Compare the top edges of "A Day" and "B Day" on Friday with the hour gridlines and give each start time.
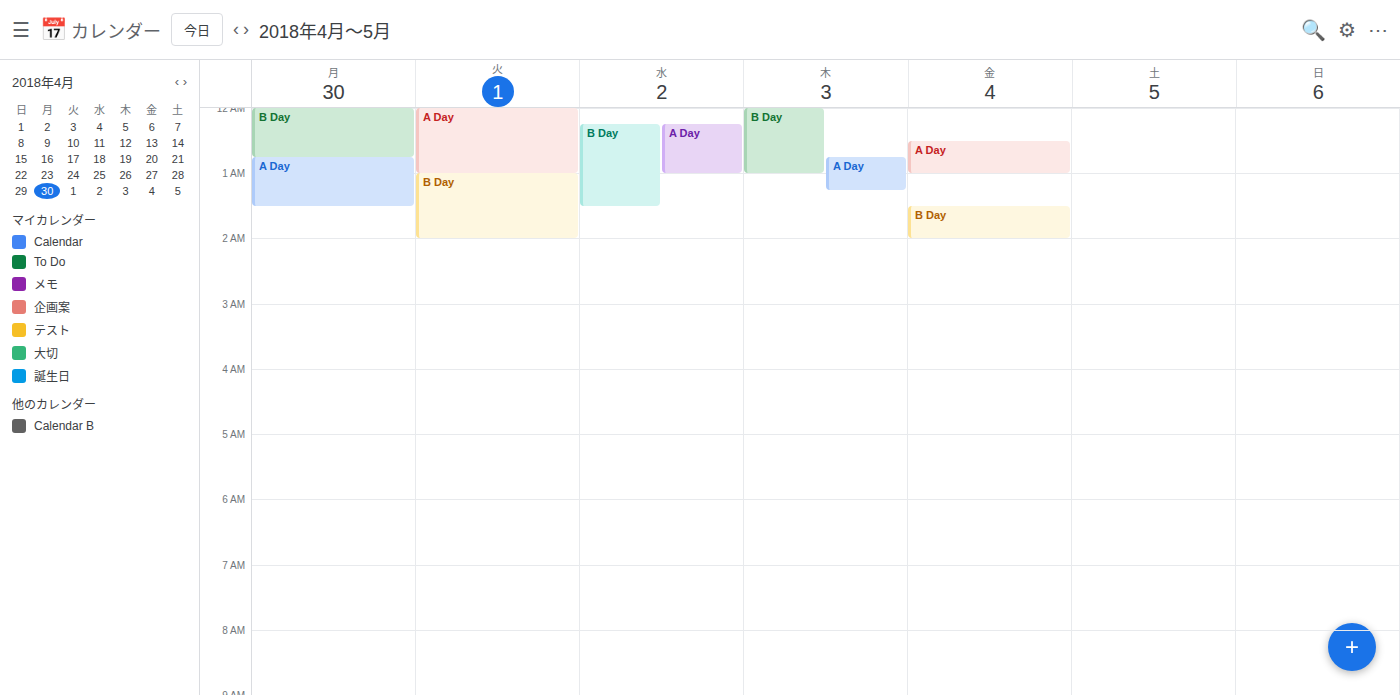
"A Day": 12:30 AM, halfway between the 12 AM and 1 AM lines. "B Day": 1:30 AM, halfway between the 1 AM and 2 AM lines.